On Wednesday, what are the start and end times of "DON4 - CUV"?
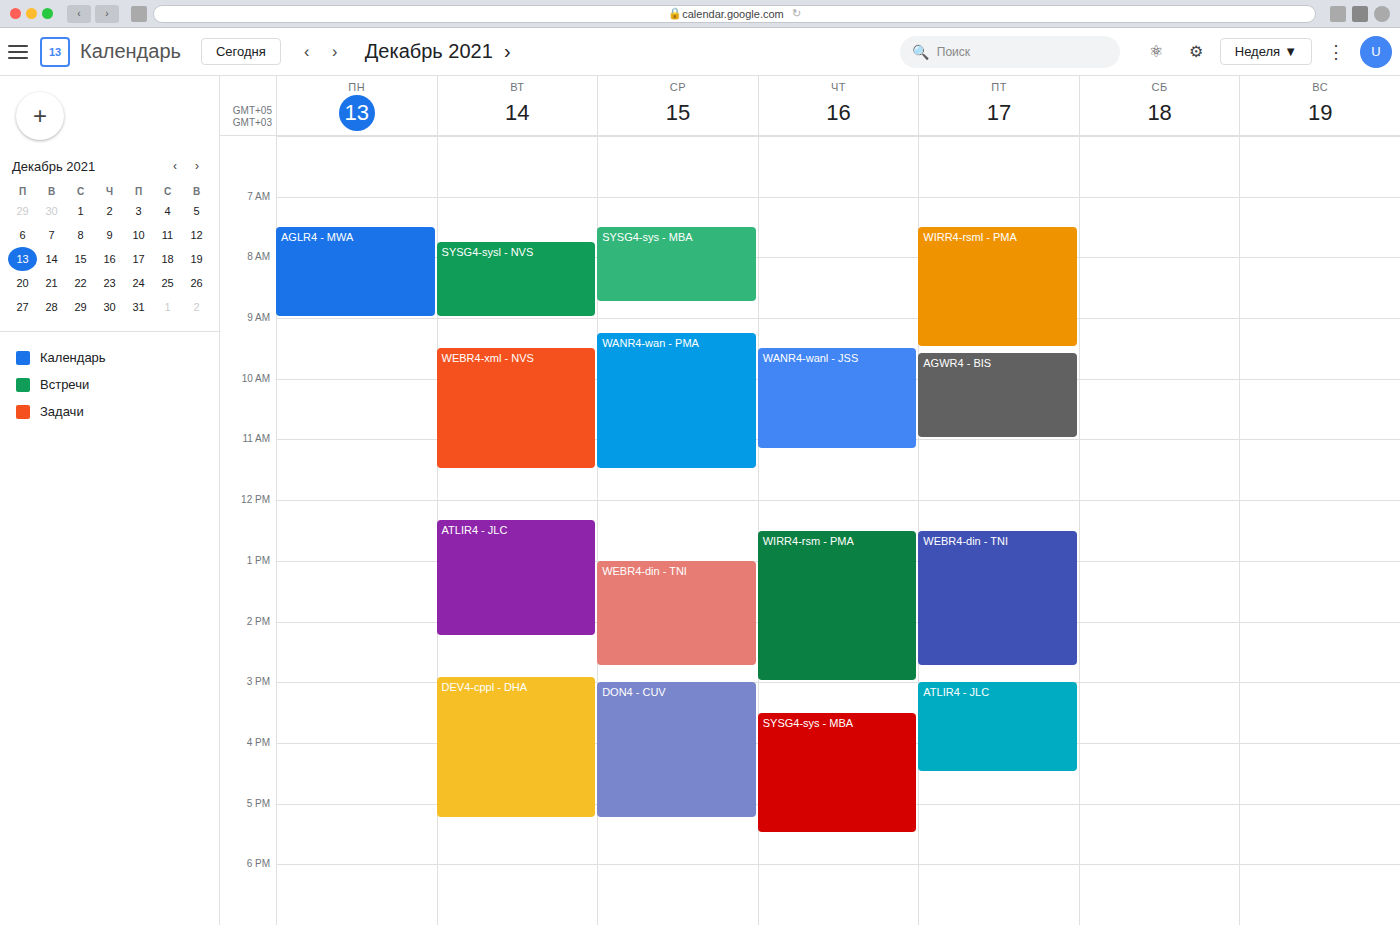
15:00 to 17:15